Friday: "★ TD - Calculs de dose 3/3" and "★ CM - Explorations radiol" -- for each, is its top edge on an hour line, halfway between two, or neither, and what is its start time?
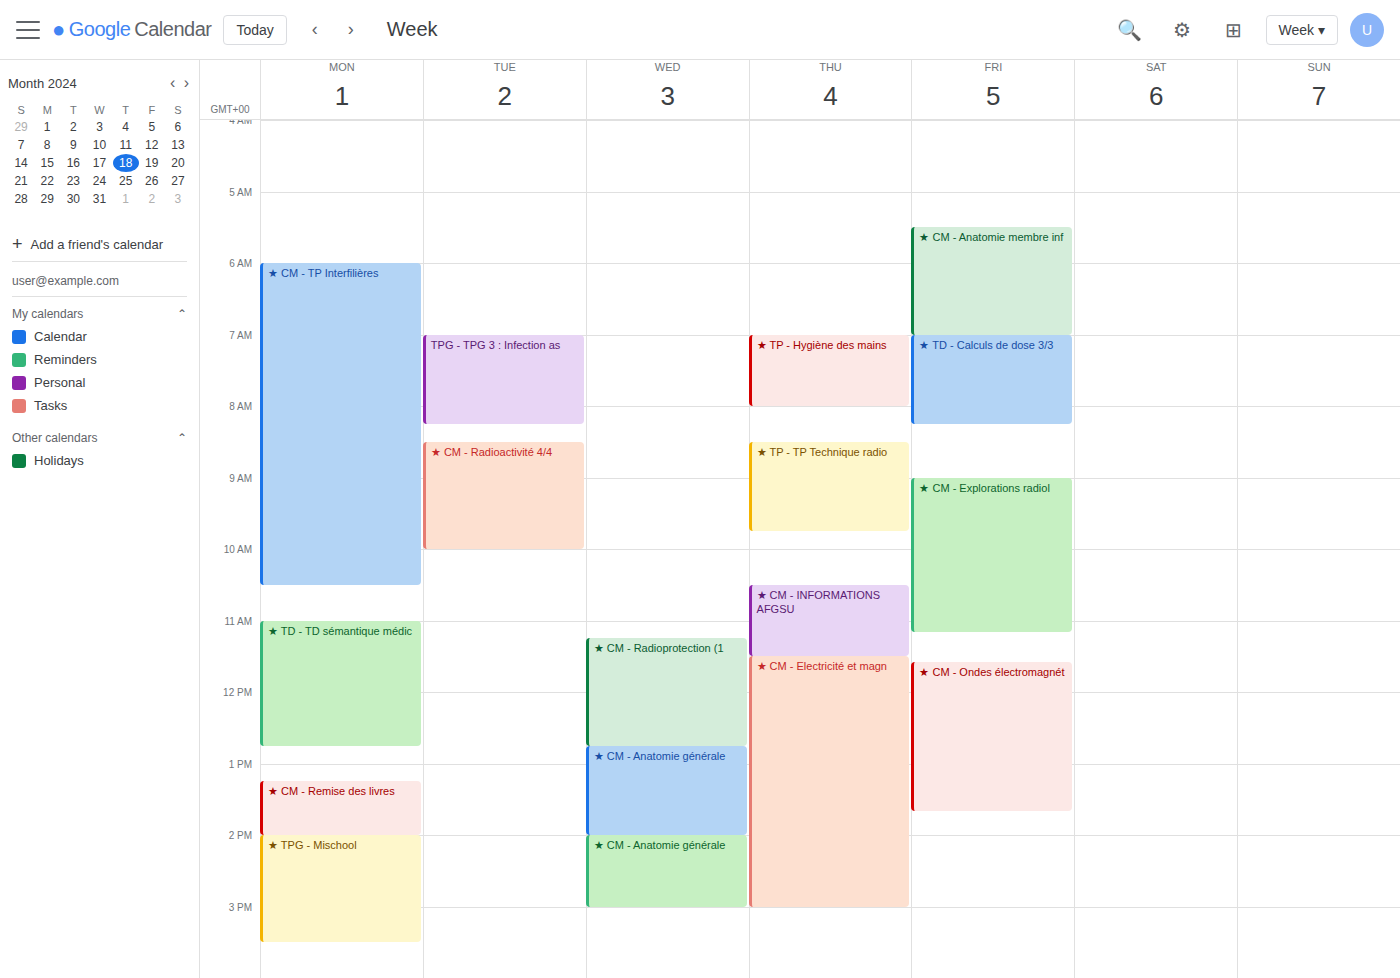
"★ TD - Calculs de dose 3/3": 7:00 AM, exactly on the 7 AM line. "★ CM - Explorations radiol": 9:00 AM, exactly on the 9 AM line.